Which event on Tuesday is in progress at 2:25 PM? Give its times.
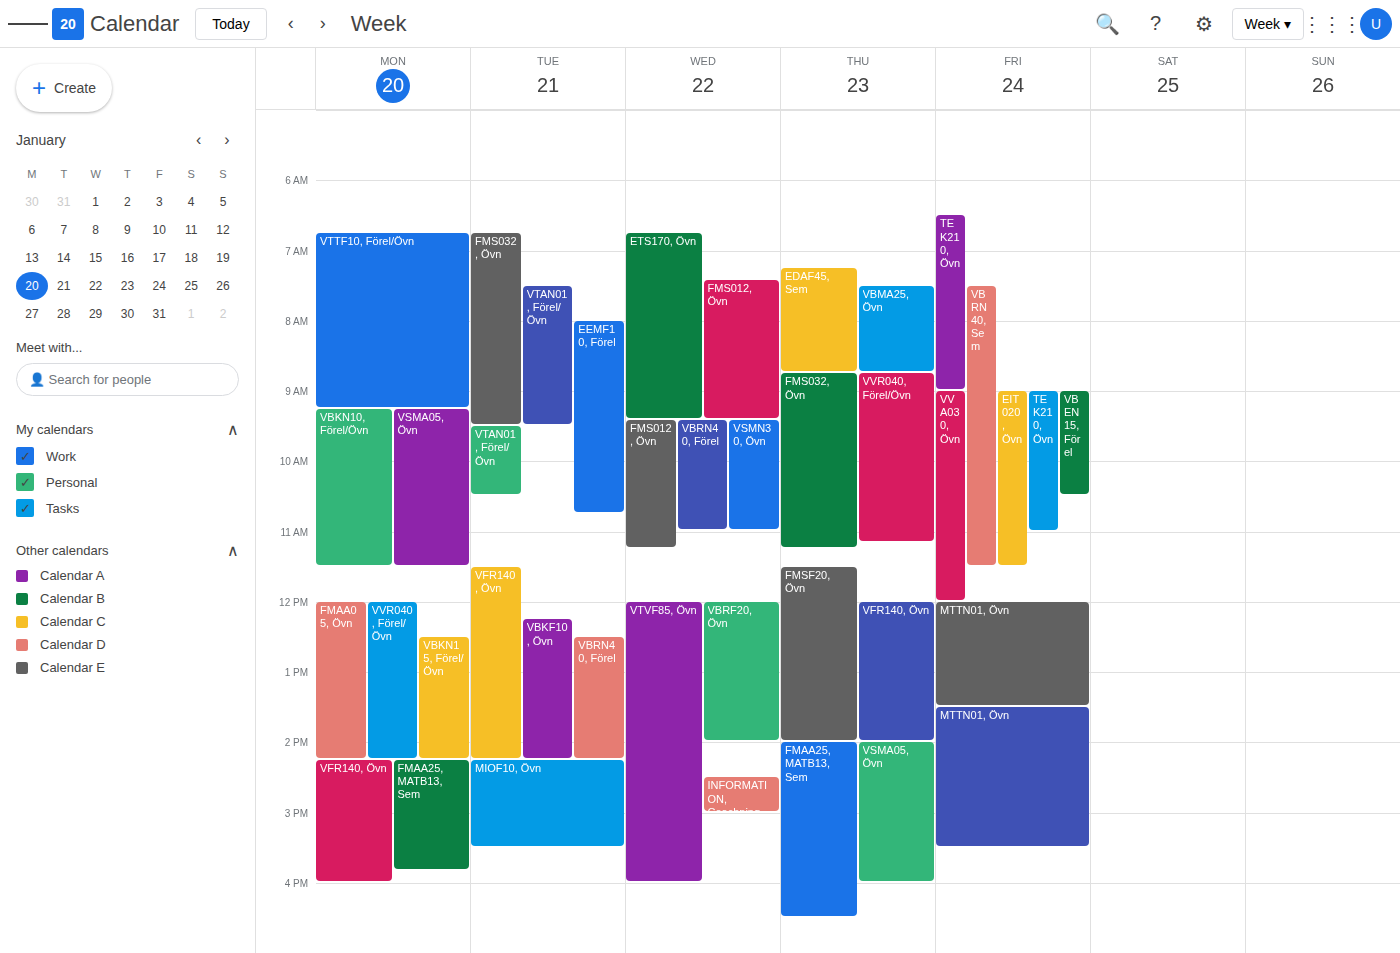
"MIOF10, Övn", 2:15 PM to 3:30 PM